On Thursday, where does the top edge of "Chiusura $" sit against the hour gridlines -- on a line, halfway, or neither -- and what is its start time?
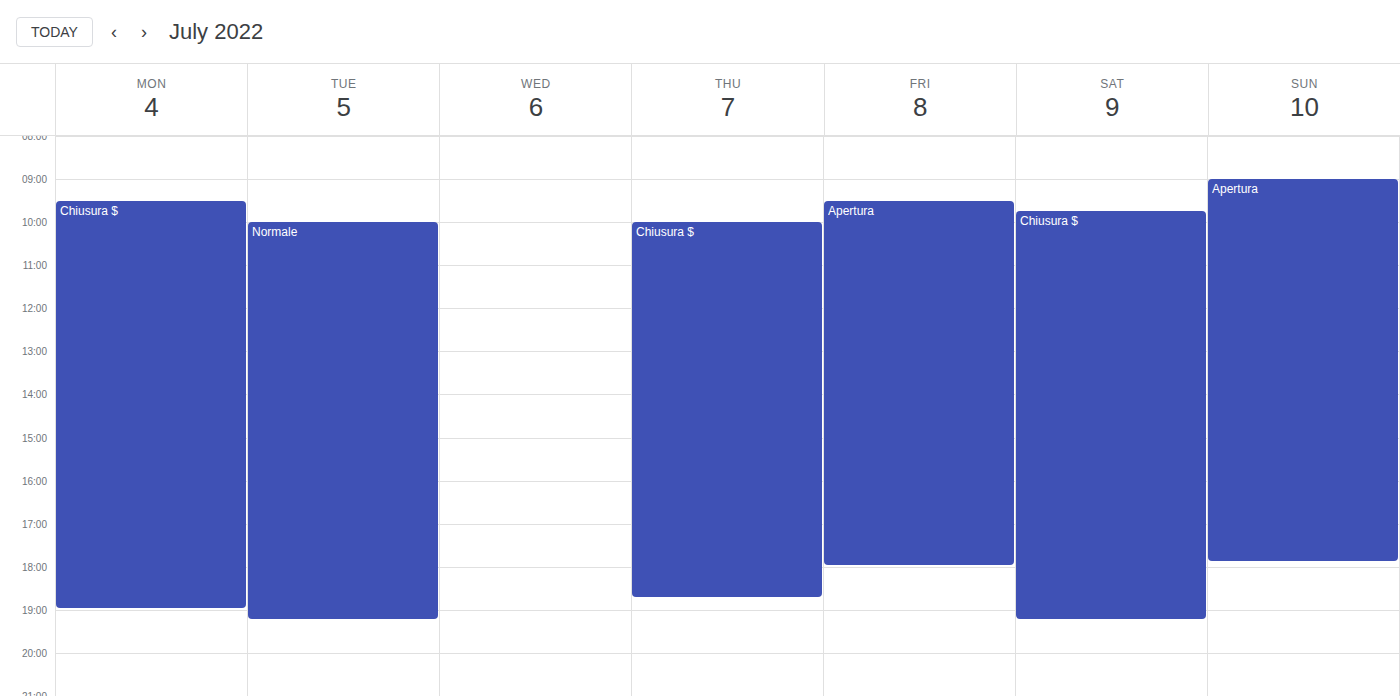
10:00 AM -- exactly on the 10 AM line.